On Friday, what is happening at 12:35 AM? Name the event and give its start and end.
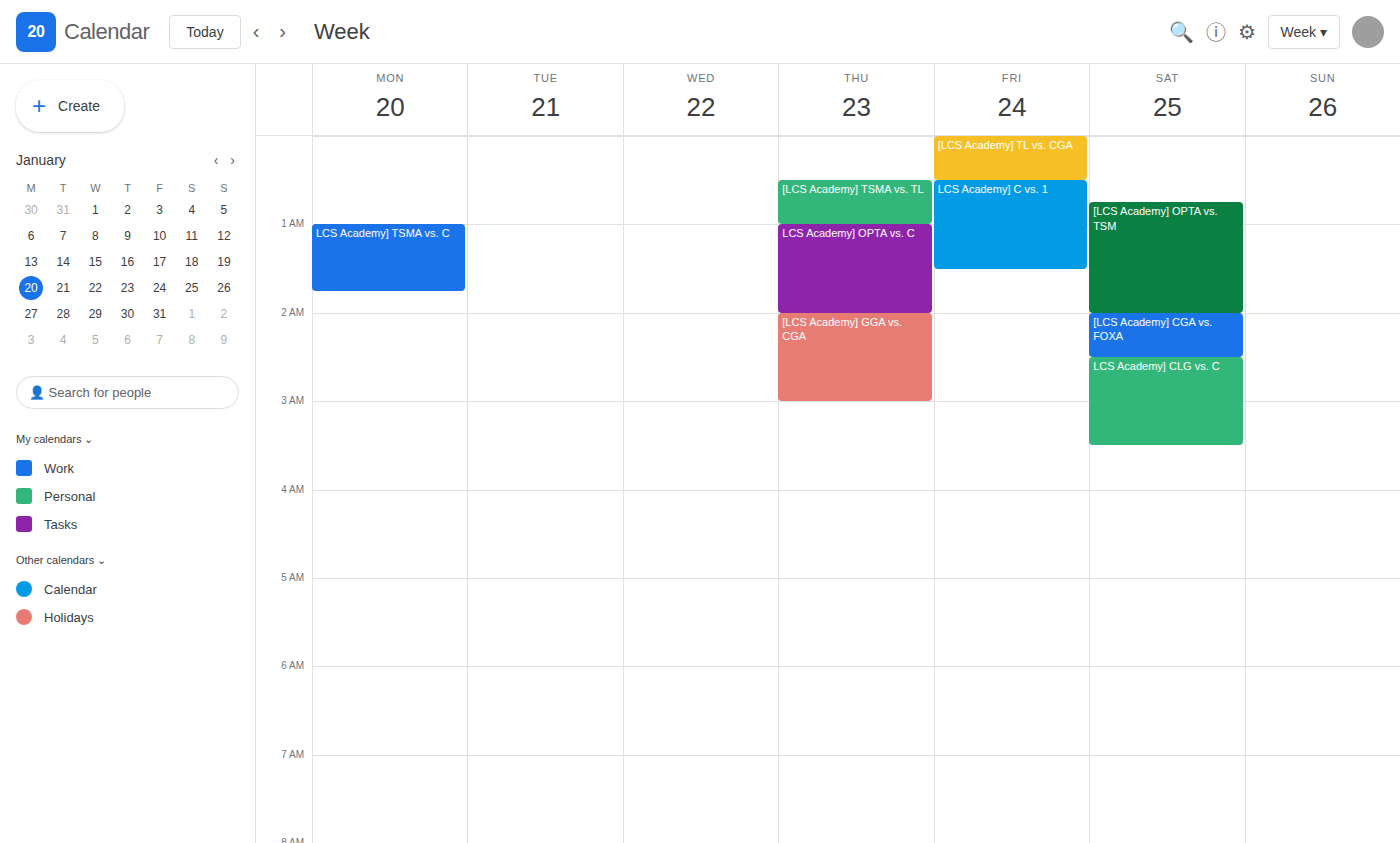
"LCS Academy] C vs. 1", 12:30 AM to 1:30 AM